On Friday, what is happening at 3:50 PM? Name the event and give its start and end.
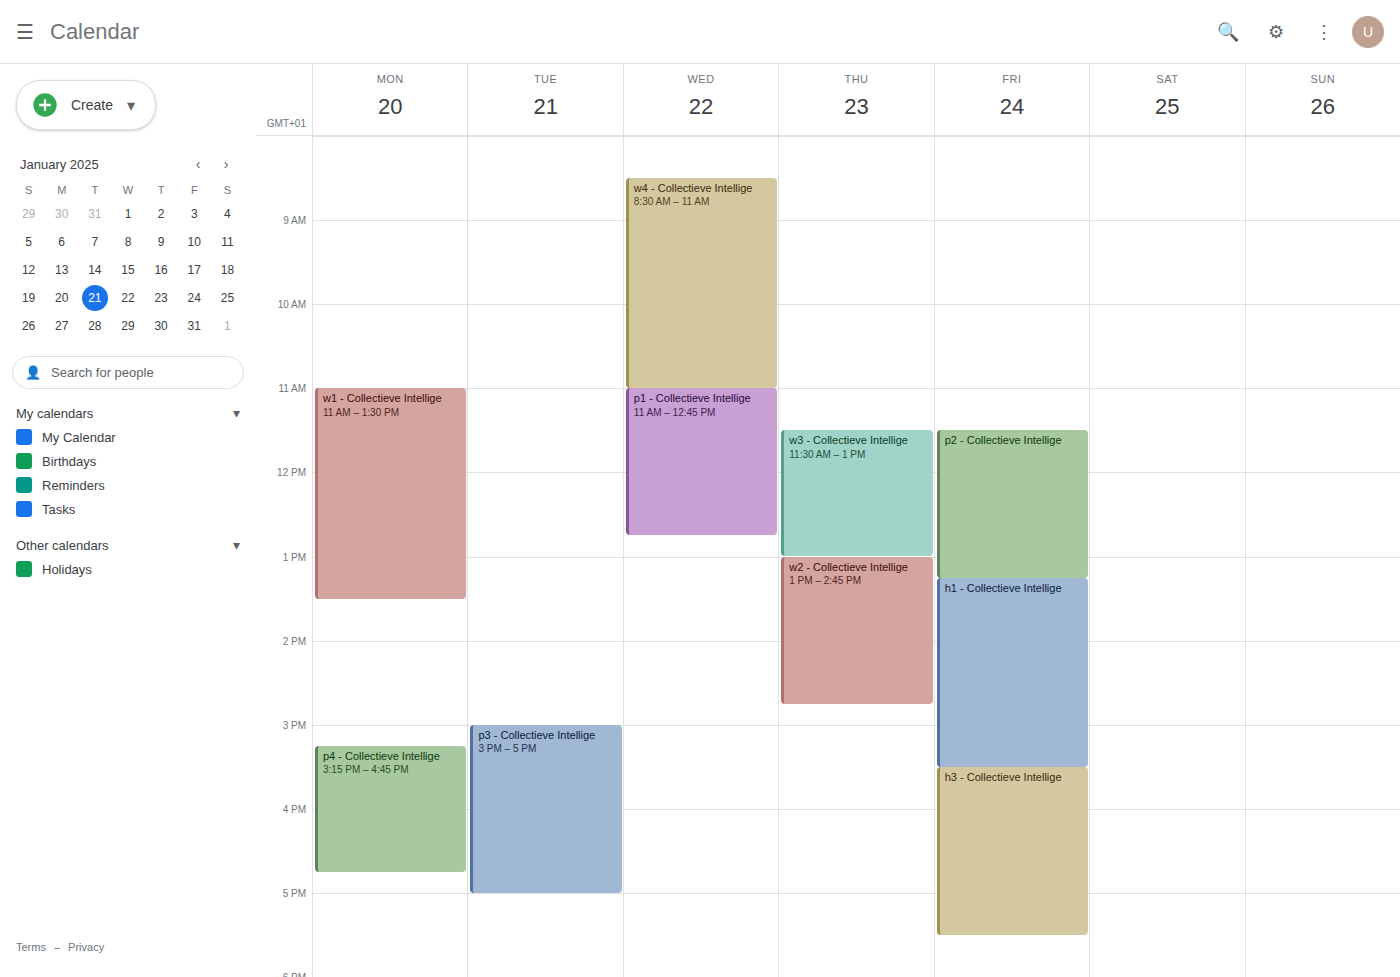
"h3 - Collectieve Intellige", 3:30 PM to 5:30 PM